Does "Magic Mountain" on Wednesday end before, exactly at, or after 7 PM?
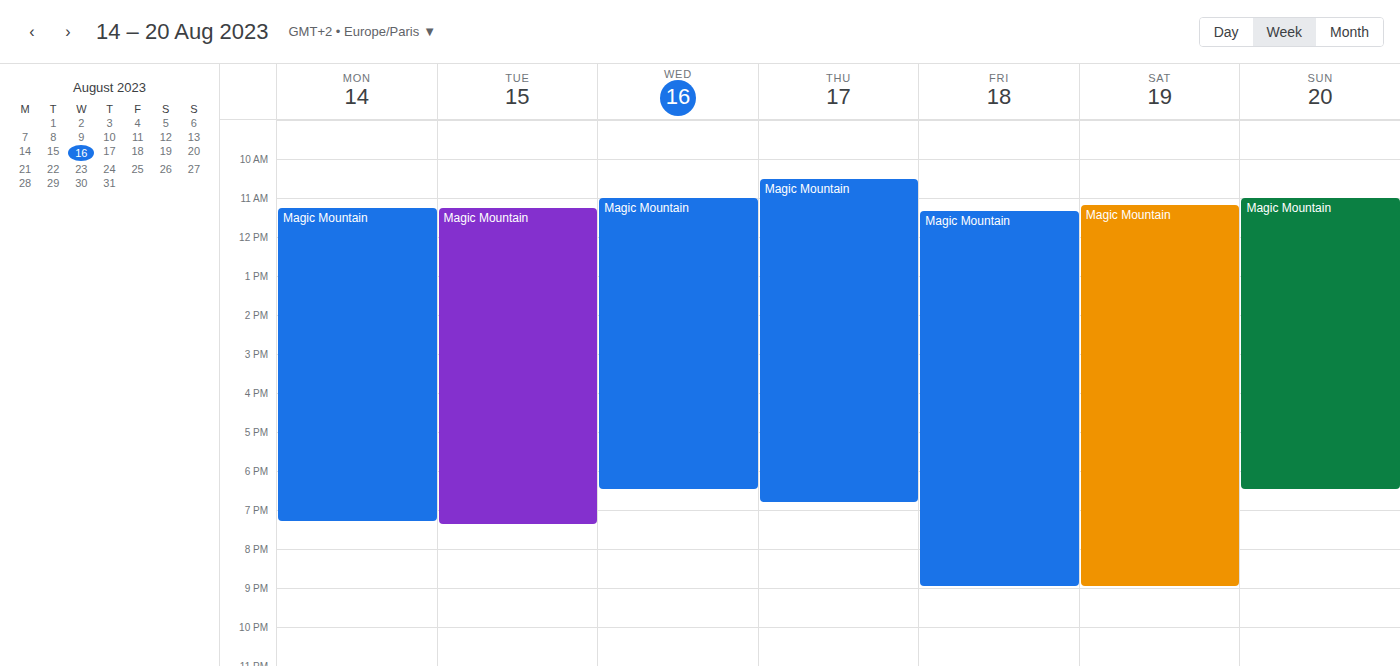
6:30 PM -- before 7 PM, 30 minutes above the 7 PM line.